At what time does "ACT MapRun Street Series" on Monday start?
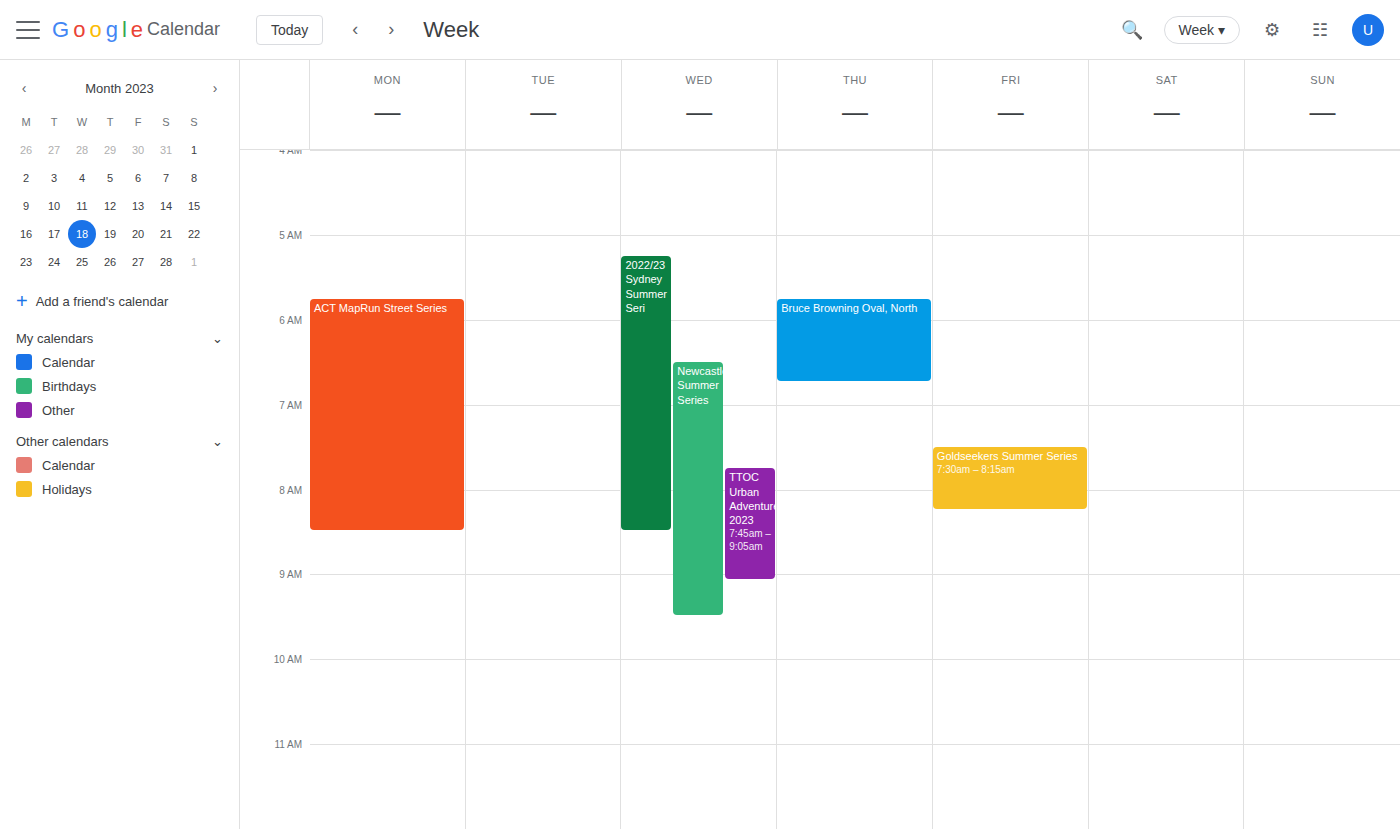
5:45 AM